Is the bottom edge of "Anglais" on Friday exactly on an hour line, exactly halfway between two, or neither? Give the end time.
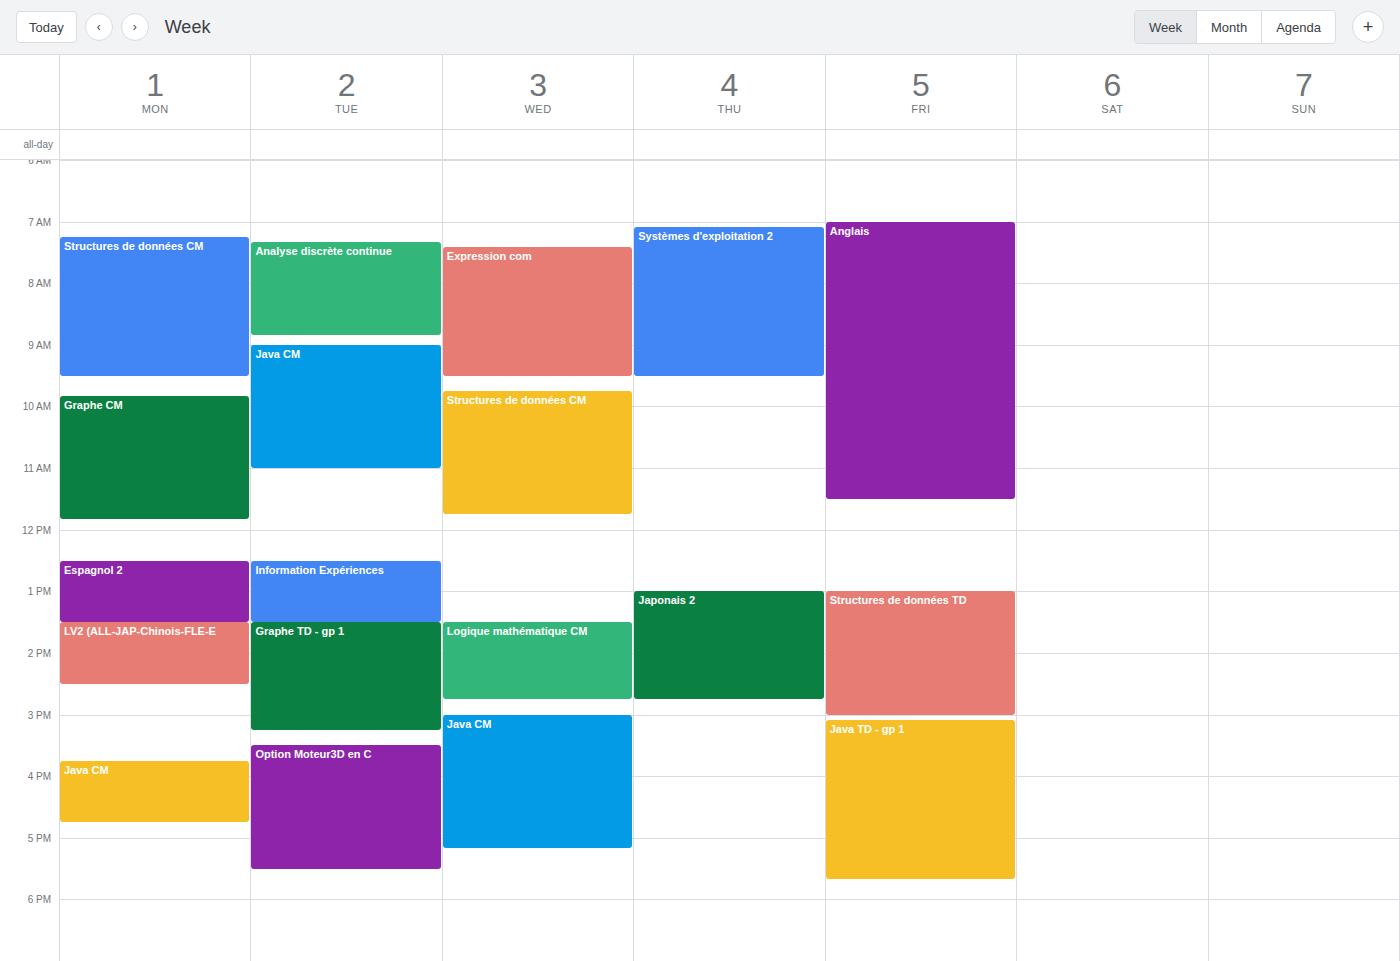
11:30 AM -- halfway between the 11 AM and 12 PM lines.